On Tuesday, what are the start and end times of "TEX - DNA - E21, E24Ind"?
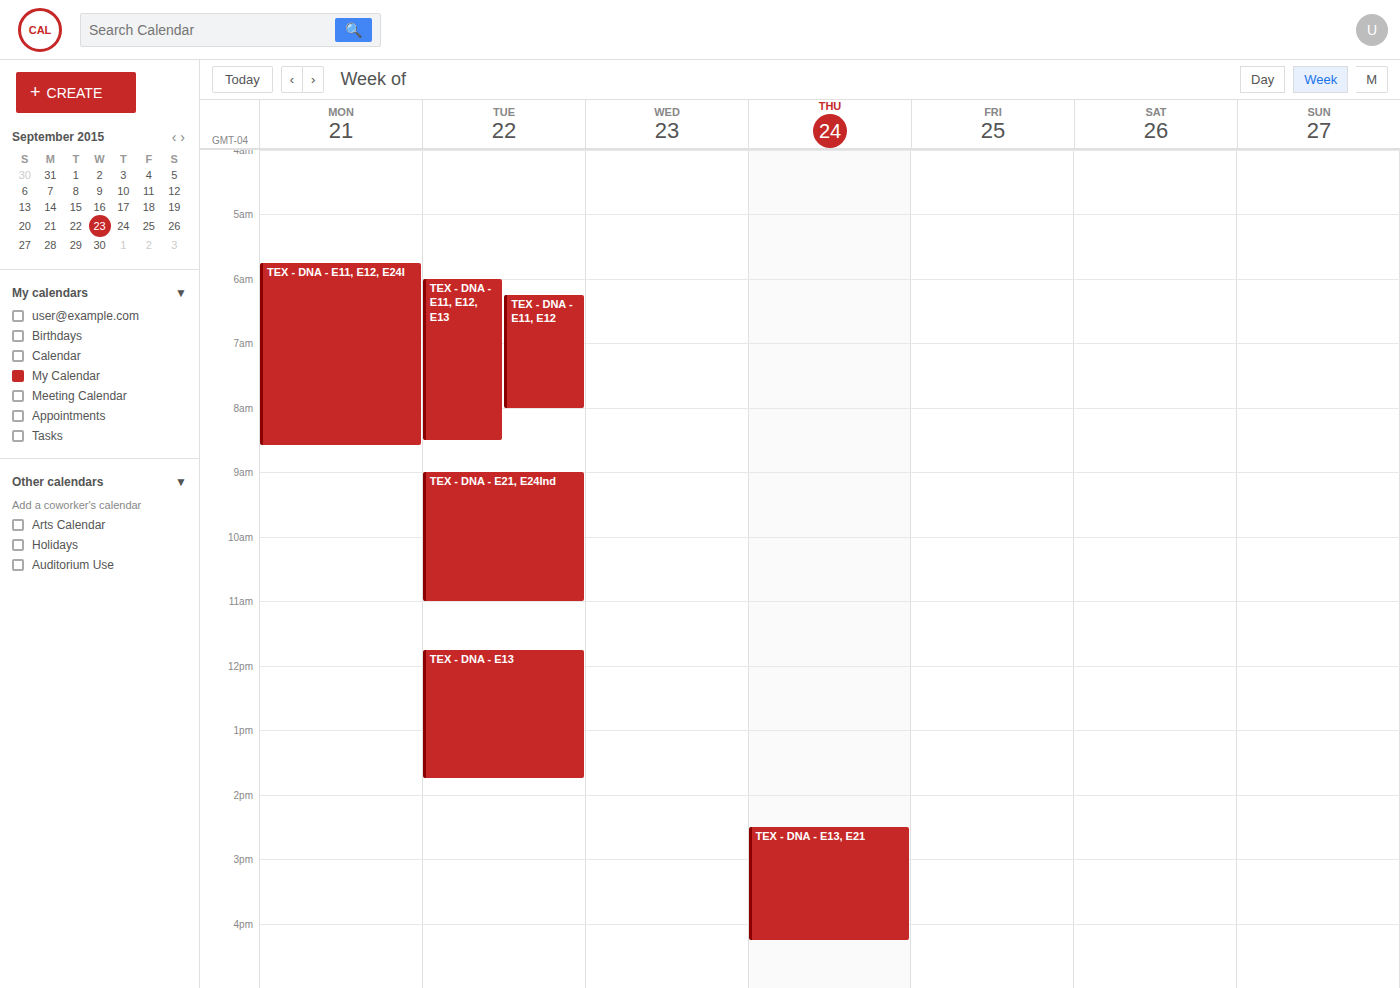
9:00 AM to 11:00 AM